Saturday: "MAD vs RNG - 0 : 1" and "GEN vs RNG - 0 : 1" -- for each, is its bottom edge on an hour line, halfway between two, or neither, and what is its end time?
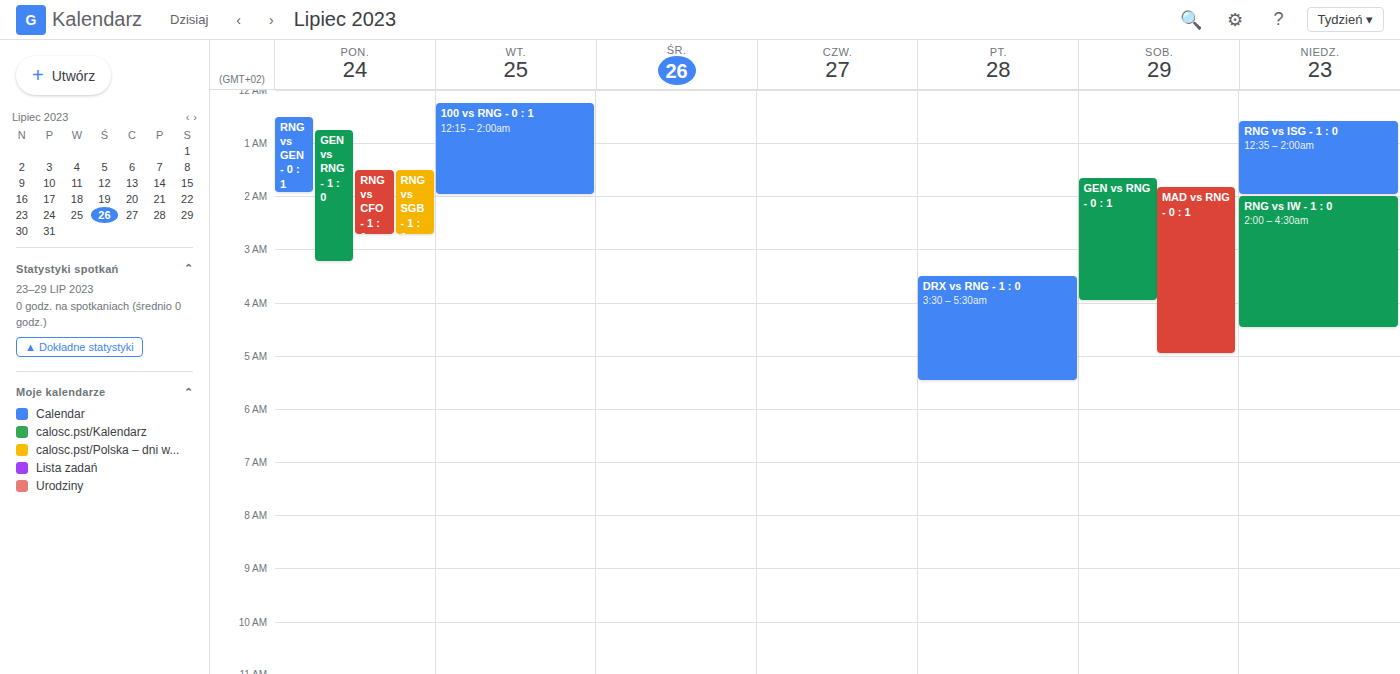
"MAD vs RNG - 0 : 1": 5:00 AM, exactly on the 5 AM line. "GEN vs RNG - 0 : 1": 4:00 AM, exactly on the 4 AM line.